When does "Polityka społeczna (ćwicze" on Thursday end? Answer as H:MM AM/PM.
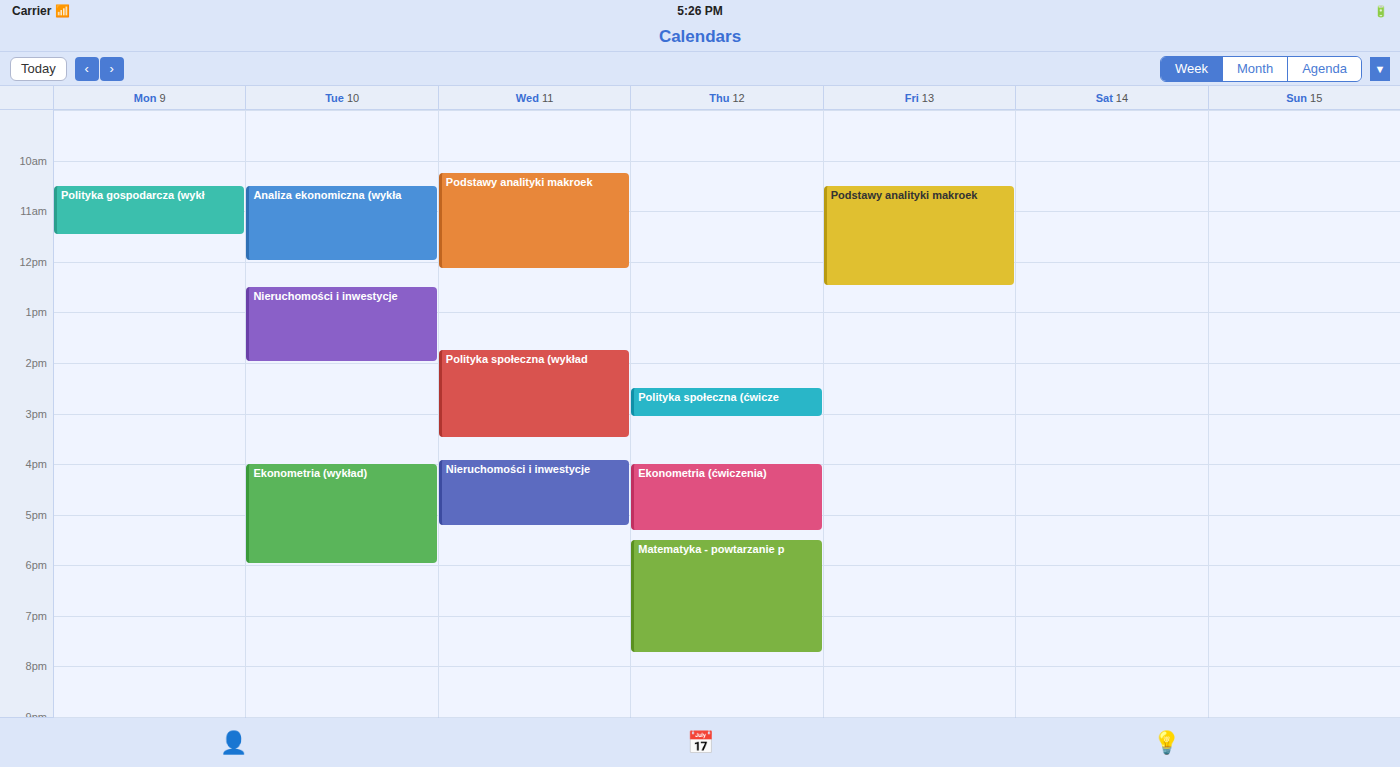
3:05 PM